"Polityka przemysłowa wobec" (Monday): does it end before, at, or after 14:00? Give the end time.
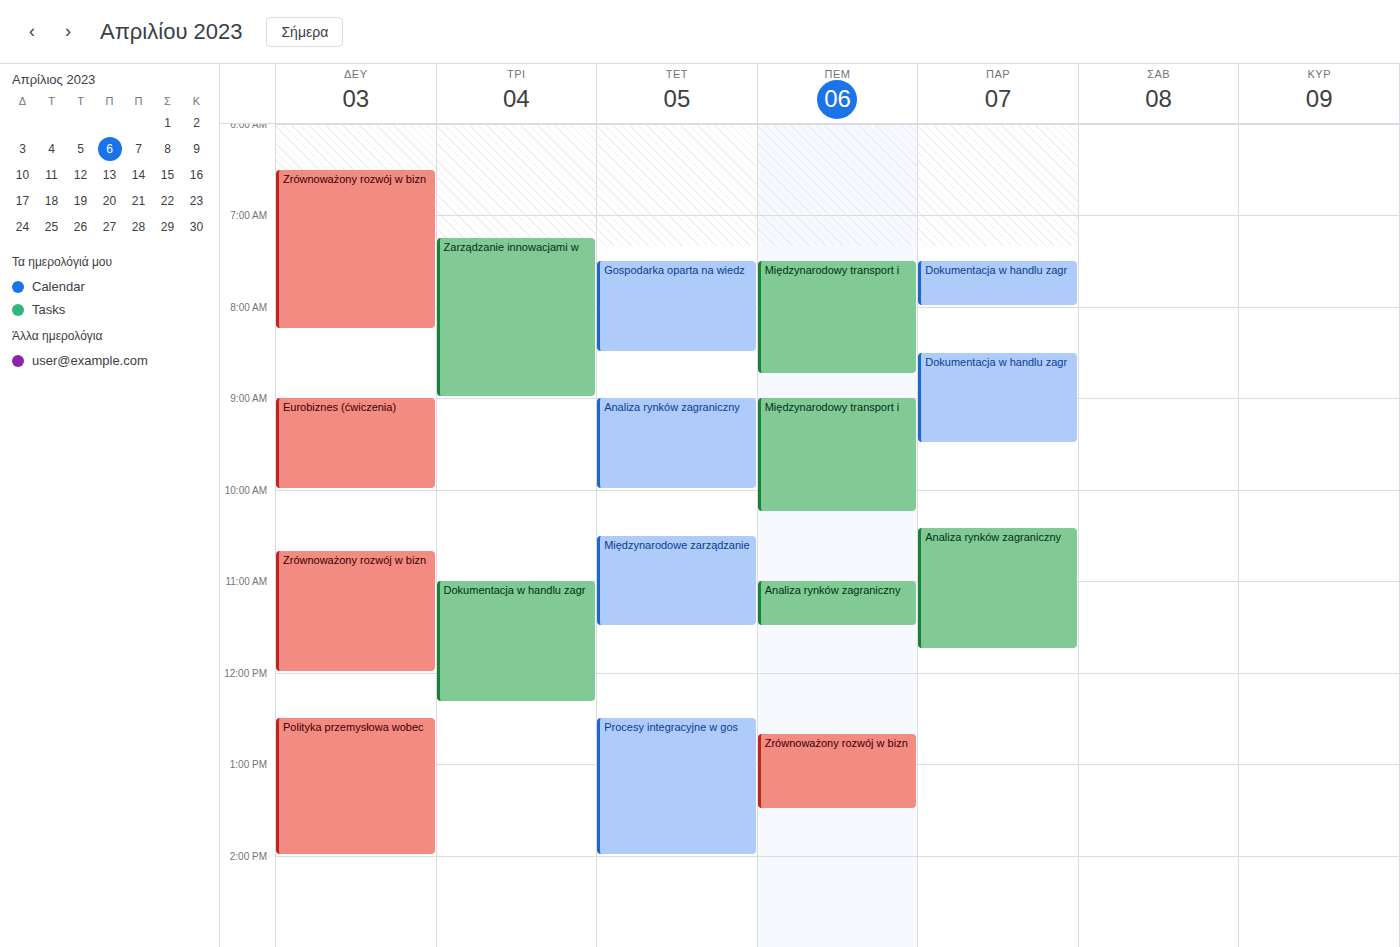
14:00 -- exactly at 14:00, on the 14:00 line.